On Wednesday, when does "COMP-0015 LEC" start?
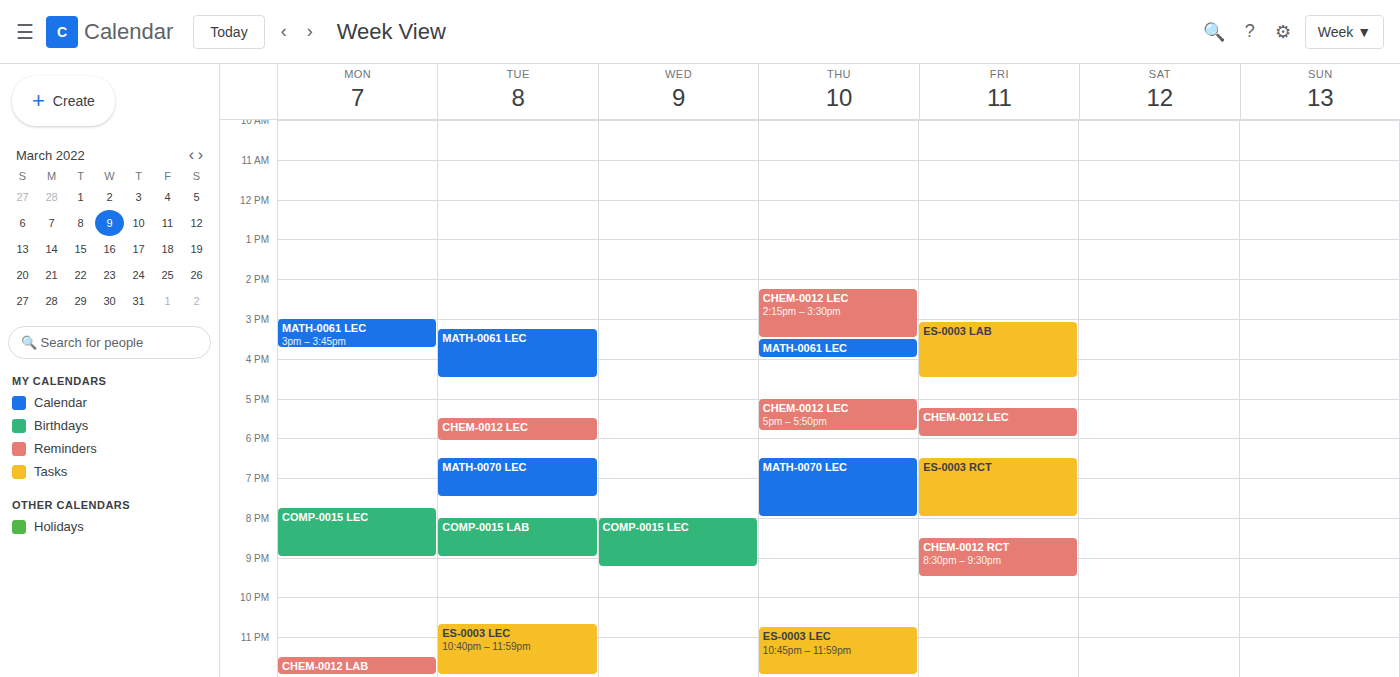
8:00 PM